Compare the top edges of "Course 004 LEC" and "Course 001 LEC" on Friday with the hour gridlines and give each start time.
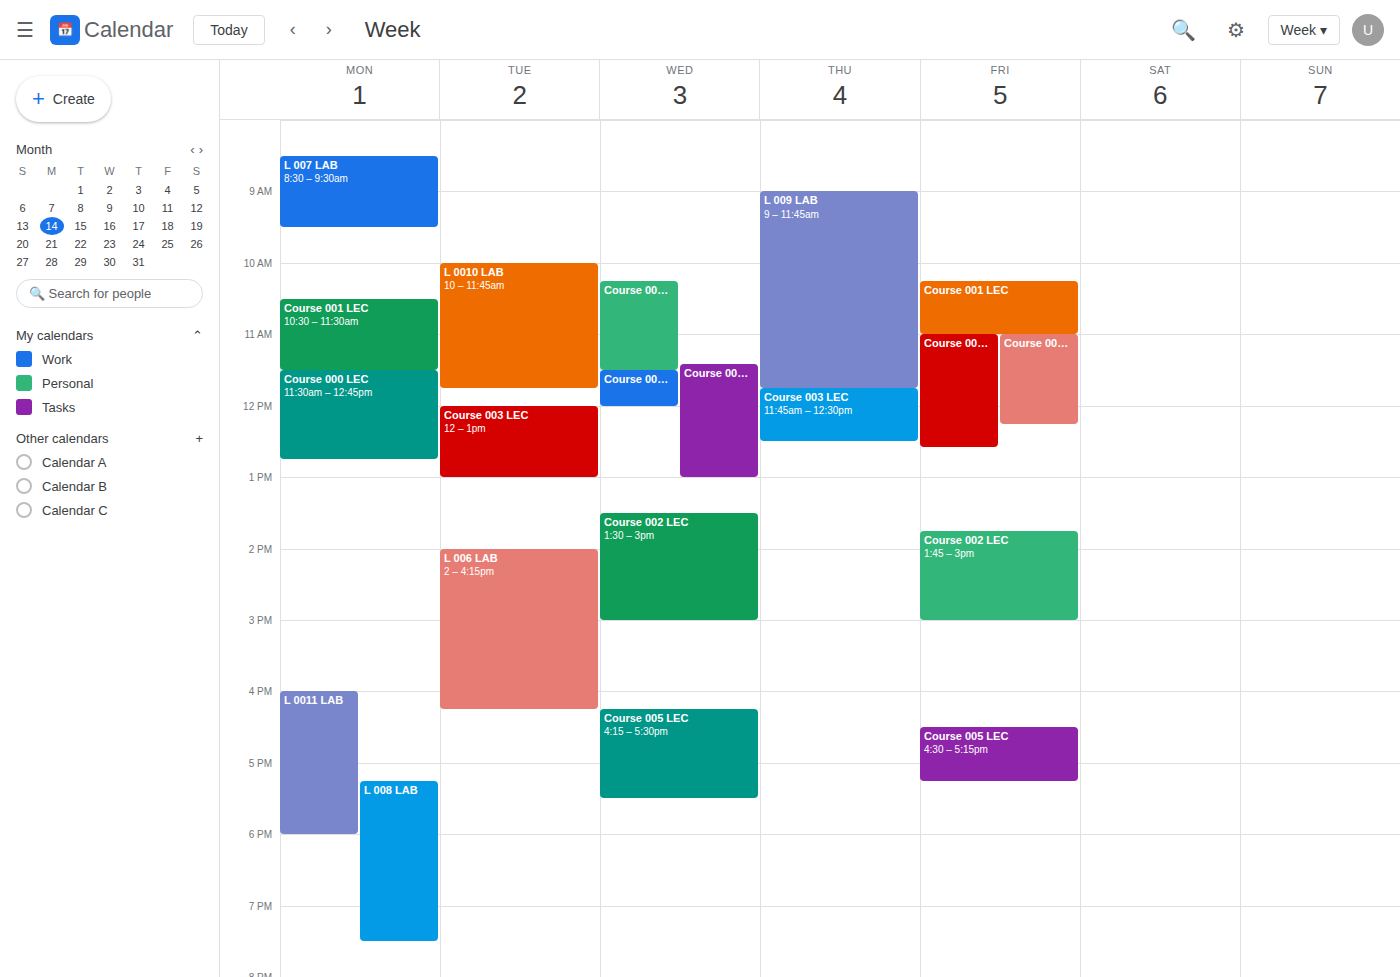
"Course 004 LEC": 11:00, exactly on the 11:00 line. "Course 001 LEC": 10:15, neither: a quarter of the way from the 10:00 line to the 11:00 line.